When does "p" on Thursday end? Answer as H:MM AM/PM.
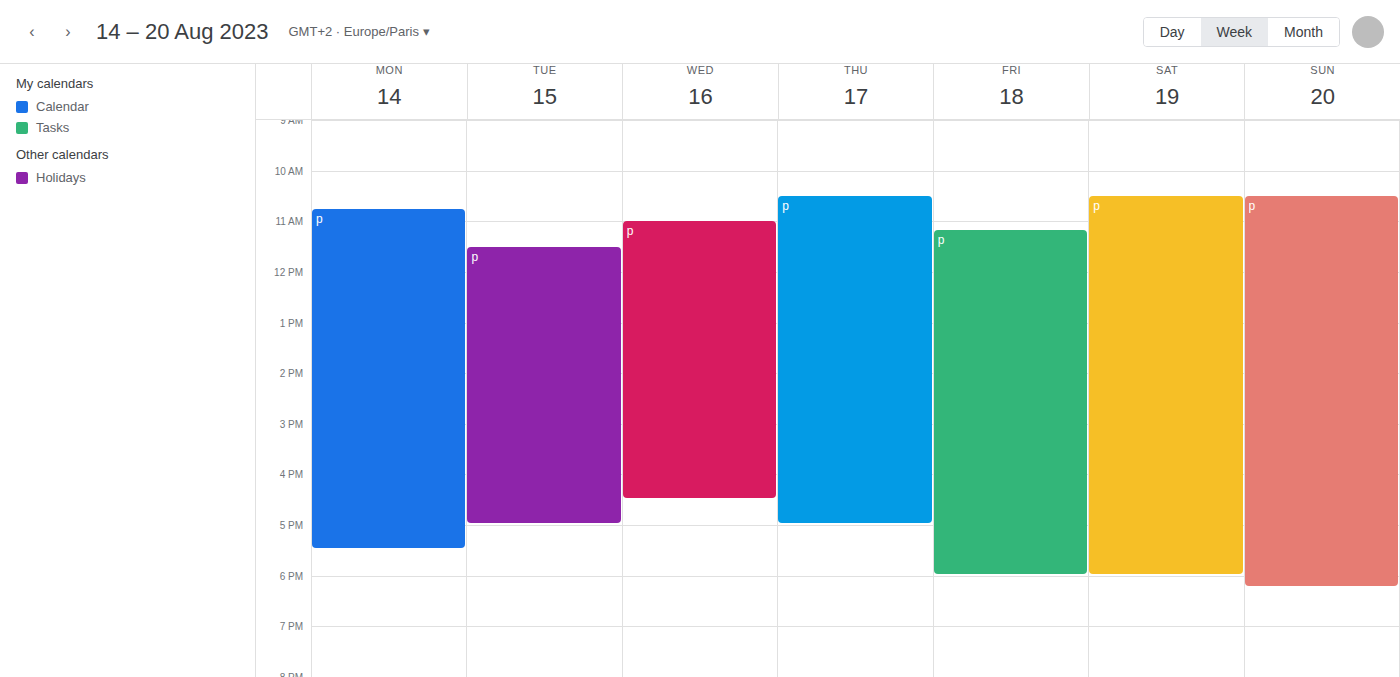
5:00 PM